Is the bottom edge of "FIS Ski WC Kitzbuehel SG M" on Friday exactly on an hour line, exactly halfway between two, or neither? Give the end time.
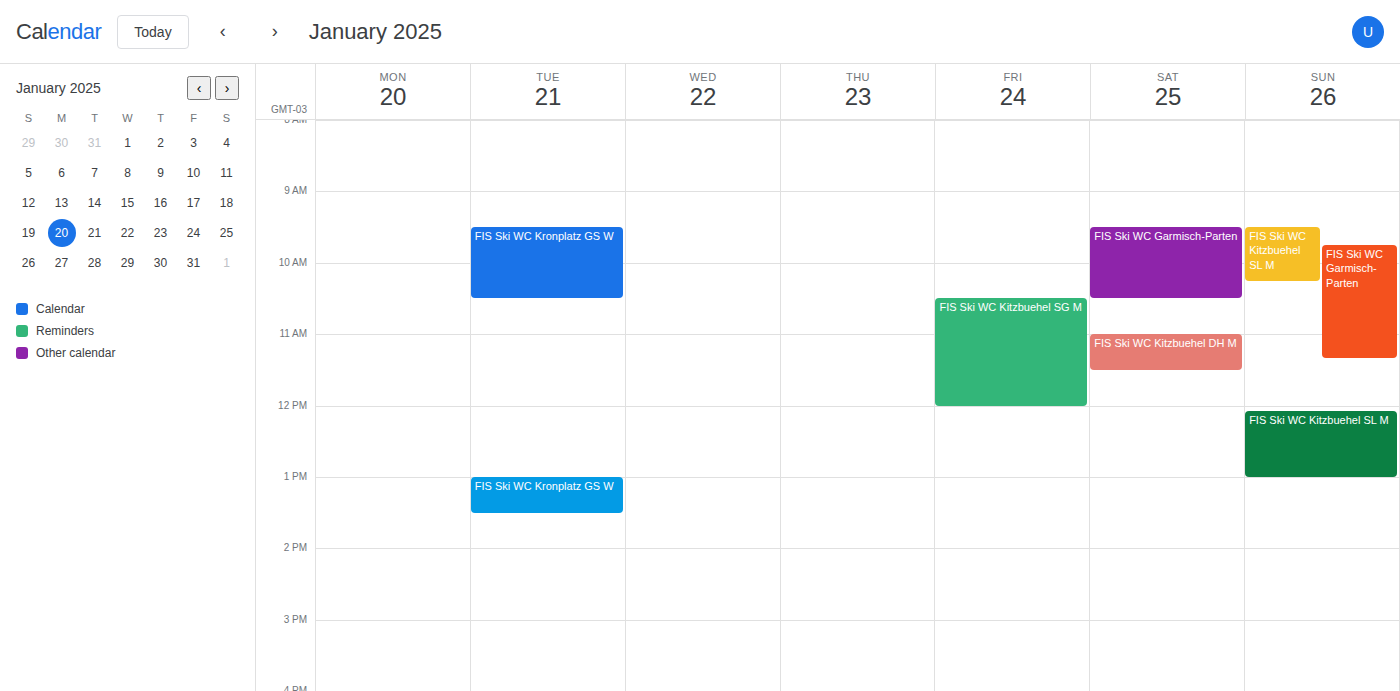
12:00 PM -- exactly on the 12 PM line.